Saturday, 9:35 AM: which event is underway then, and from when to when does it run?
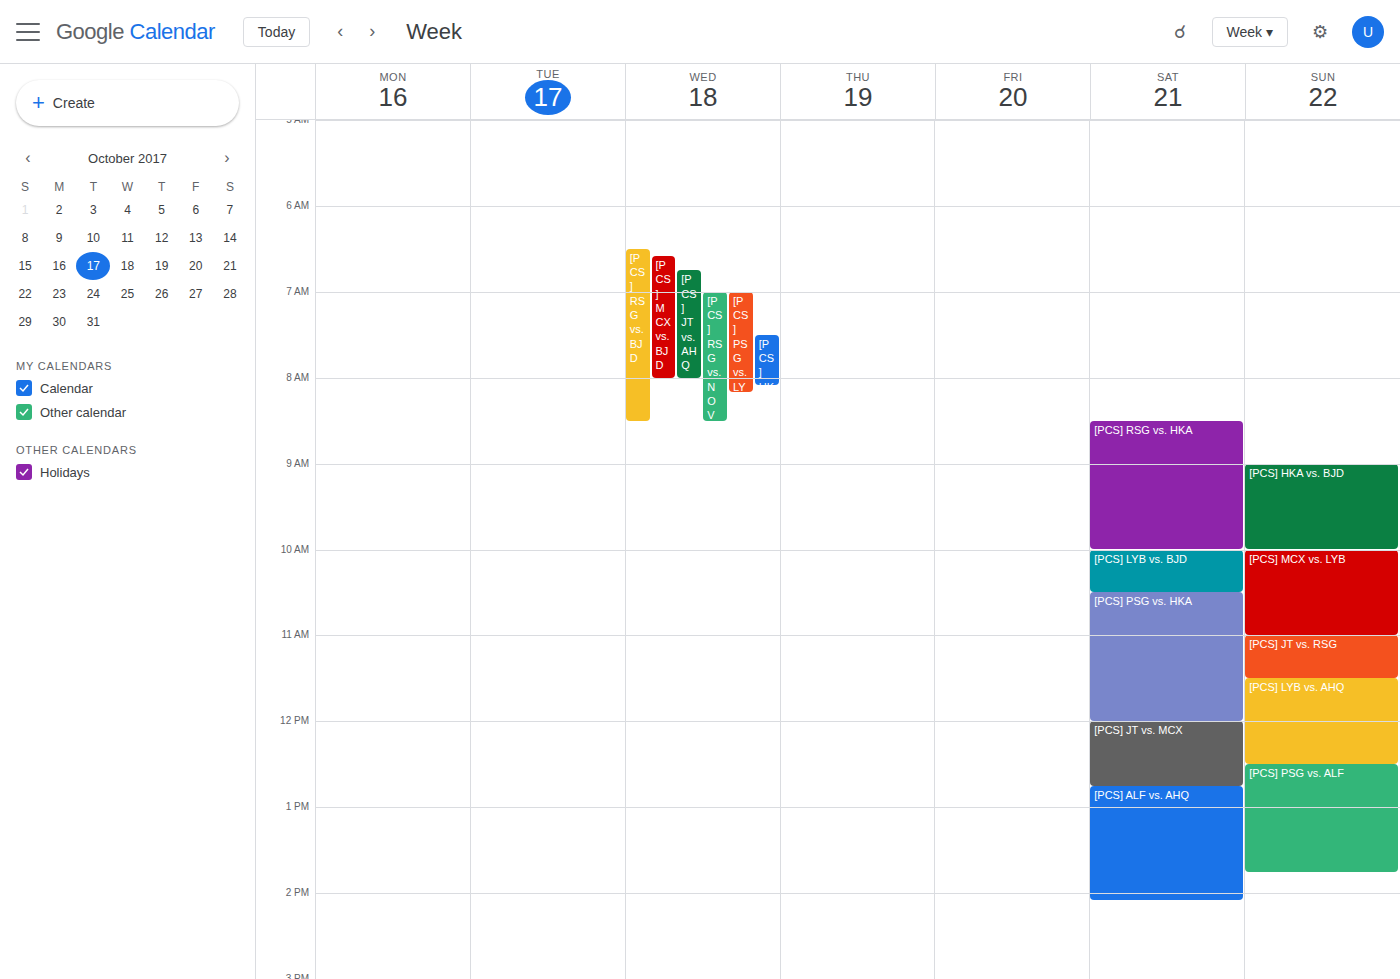
"[PCS] RSG vs. HKA", 8:30 AM to 10:00 AM